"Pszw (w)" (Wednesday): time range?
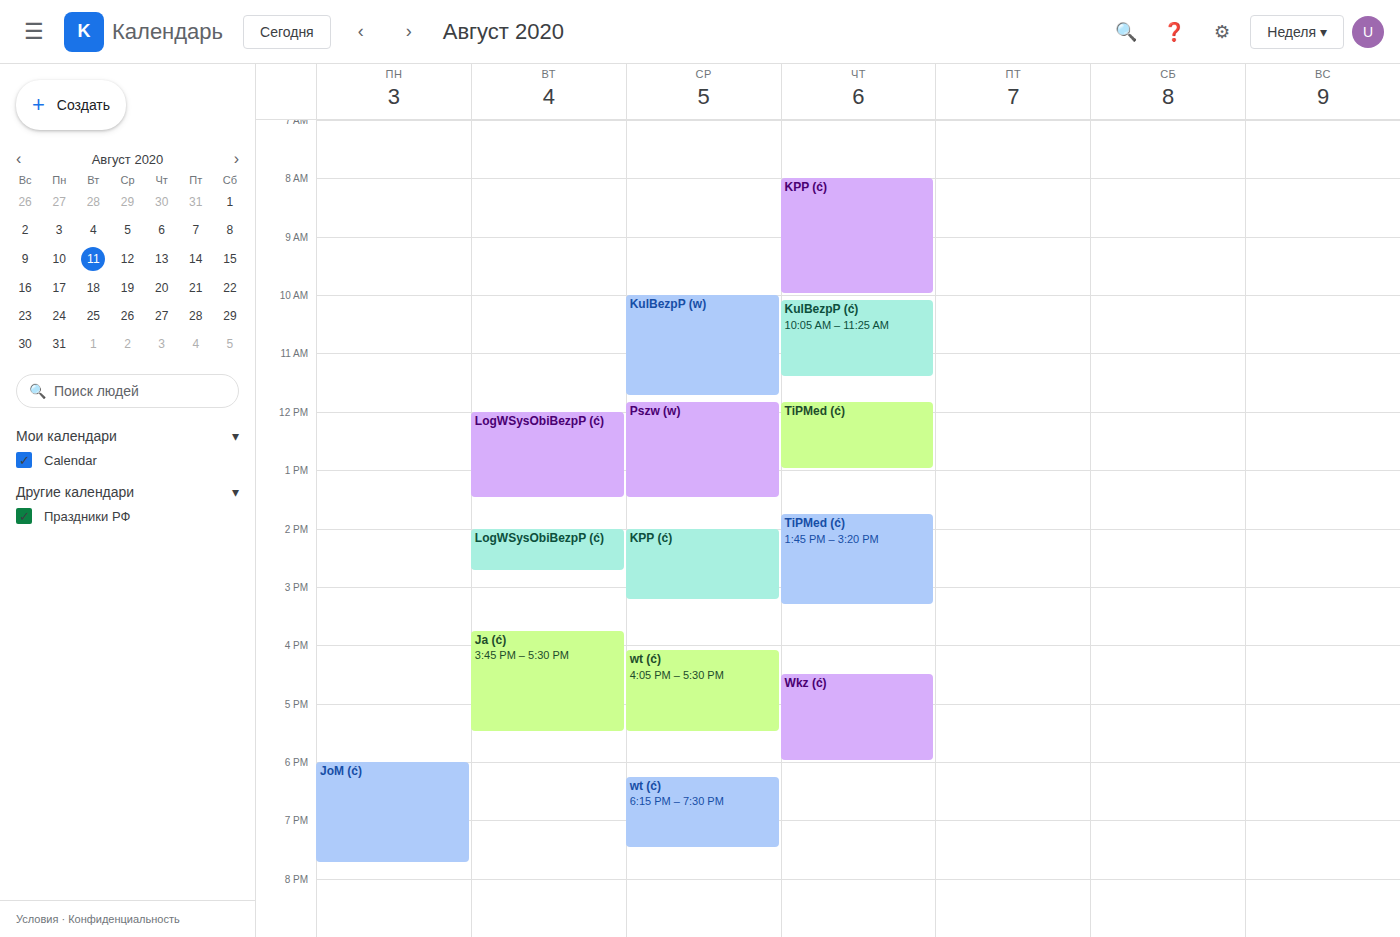
11:50 to 13:30